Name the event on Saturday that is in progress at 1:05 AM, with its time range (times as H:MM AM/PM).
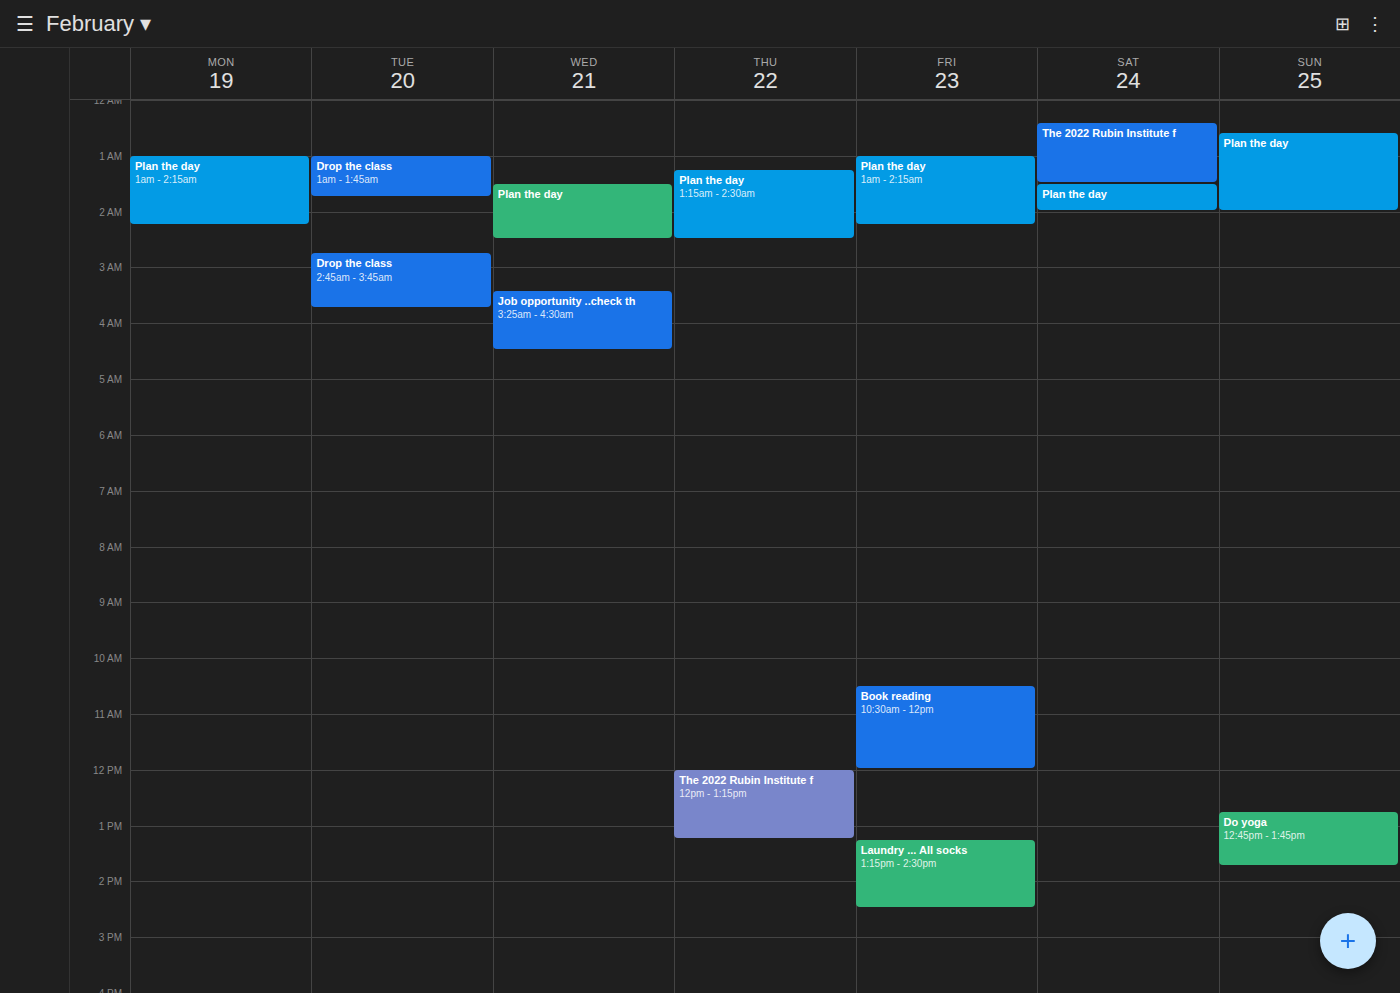
"The 2022 Rubin Institute f", 12:25 AM to 1:30 AM